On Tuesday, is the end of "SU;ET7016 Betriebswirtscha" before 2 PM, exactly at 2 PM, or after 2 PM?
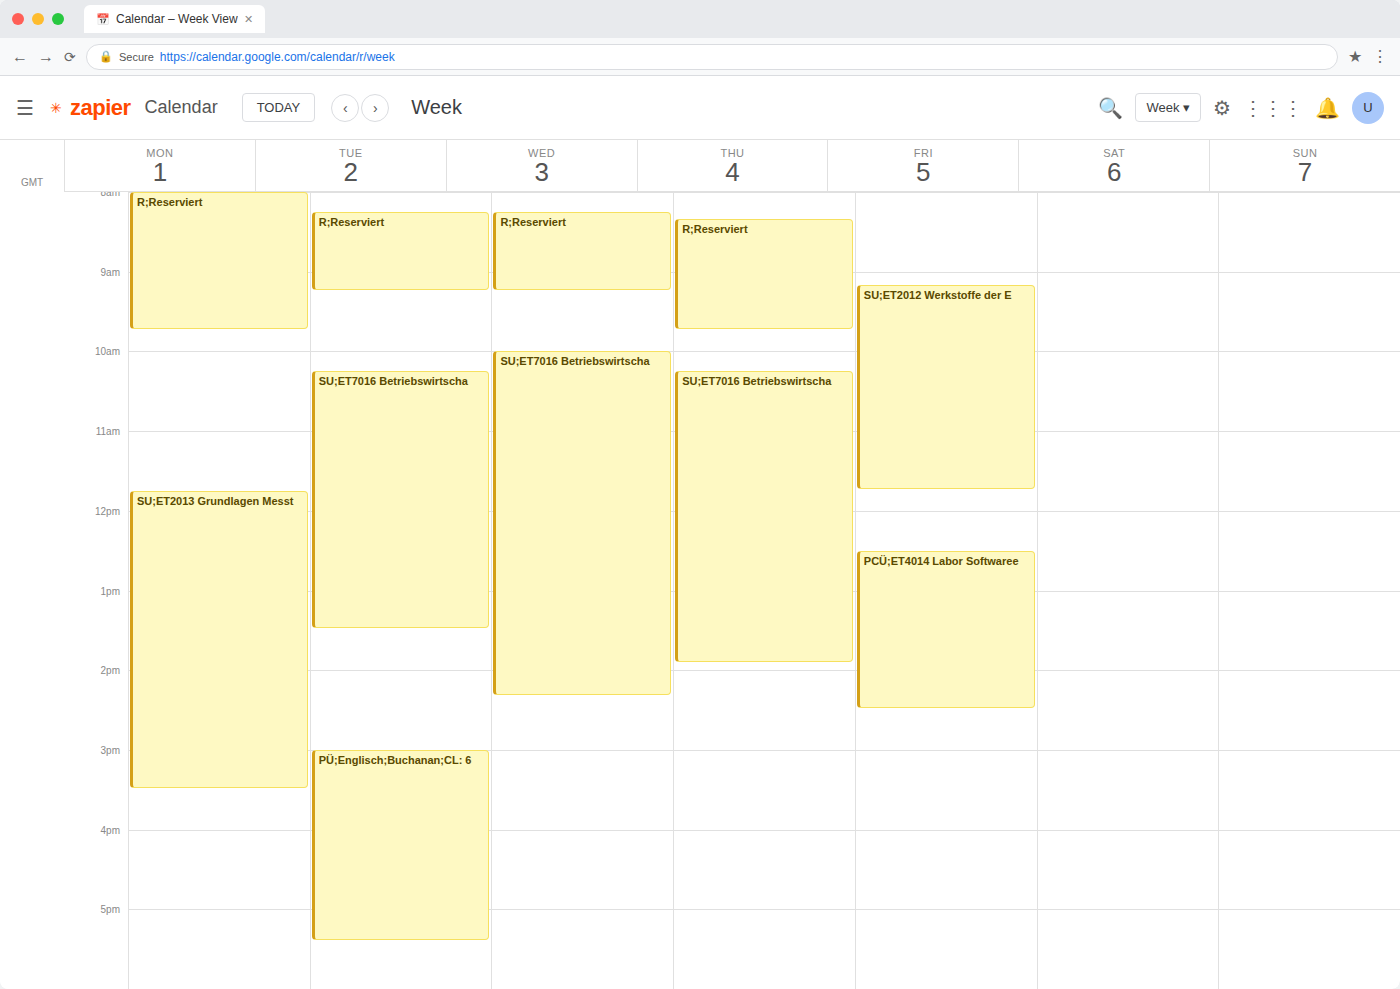
1:30 PM -- before 2 PM, 30 minutes above the 2 PM line.